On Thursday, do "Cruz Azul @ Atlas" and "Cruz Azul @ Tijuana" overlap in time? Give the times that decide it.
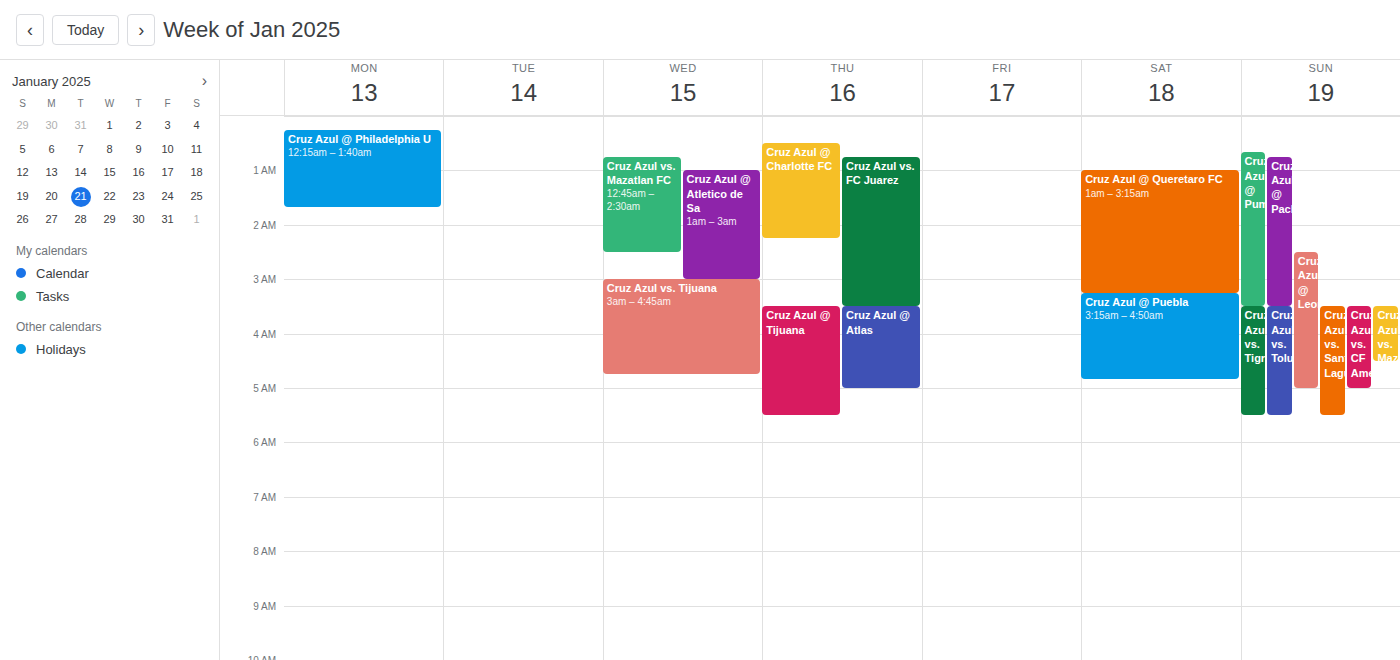
"Cruz Azul @ Atlas" runs 3:30 AM to 5:00 AM, inside "Cruz Azul @ Tijuana" -- they overlap.